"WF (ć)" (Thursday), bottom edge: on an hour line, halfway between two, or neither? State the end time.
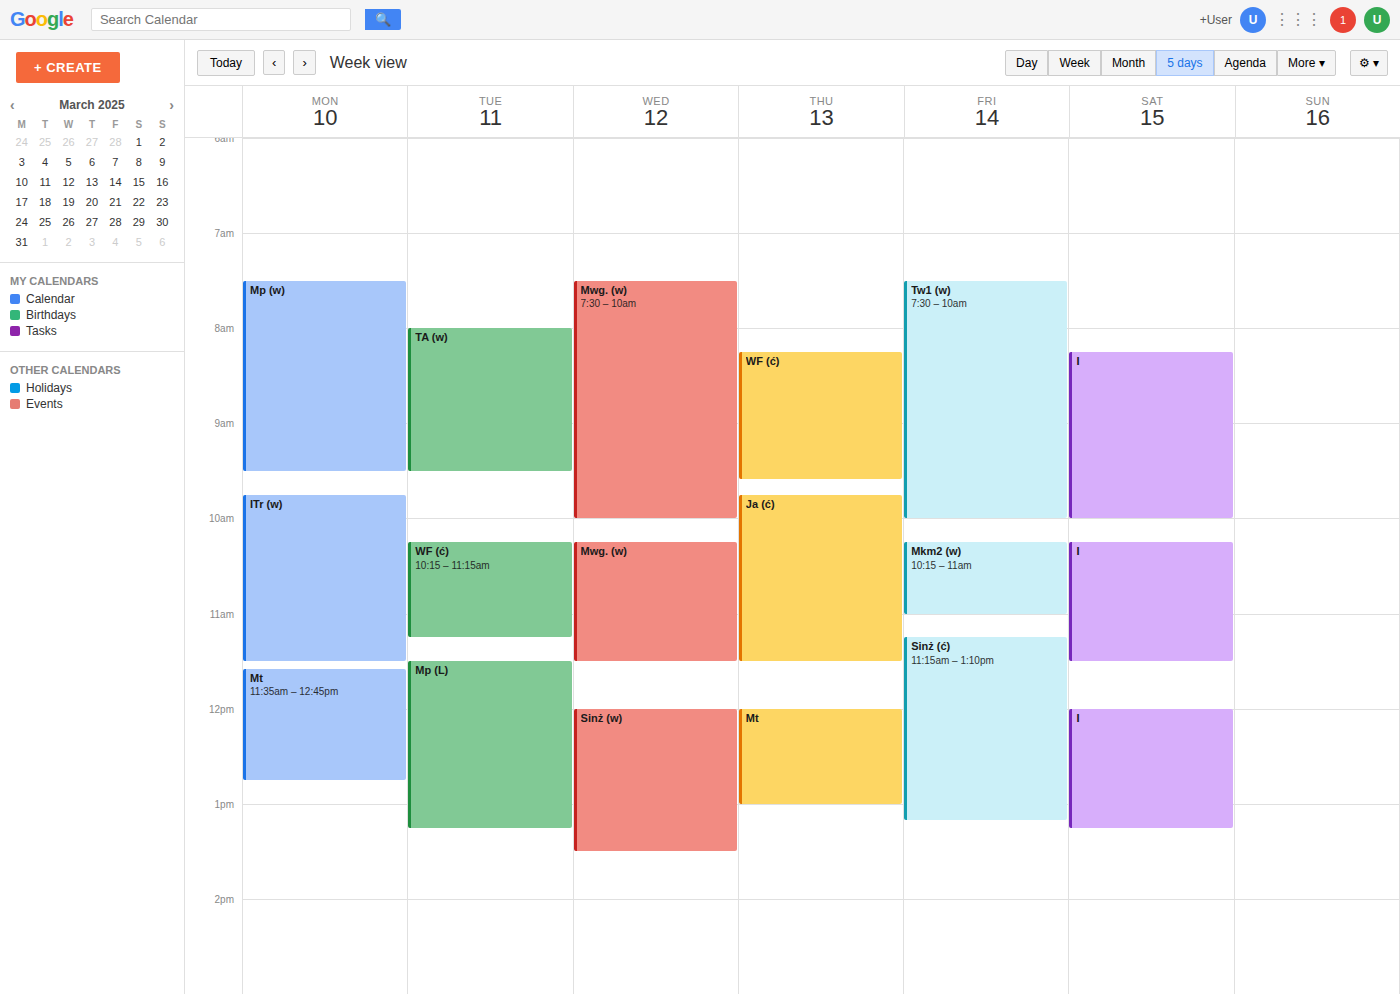
9:35 AM -- neither: 35 minutes below the 9 AM line and 25 minutes above the 10 AM line.